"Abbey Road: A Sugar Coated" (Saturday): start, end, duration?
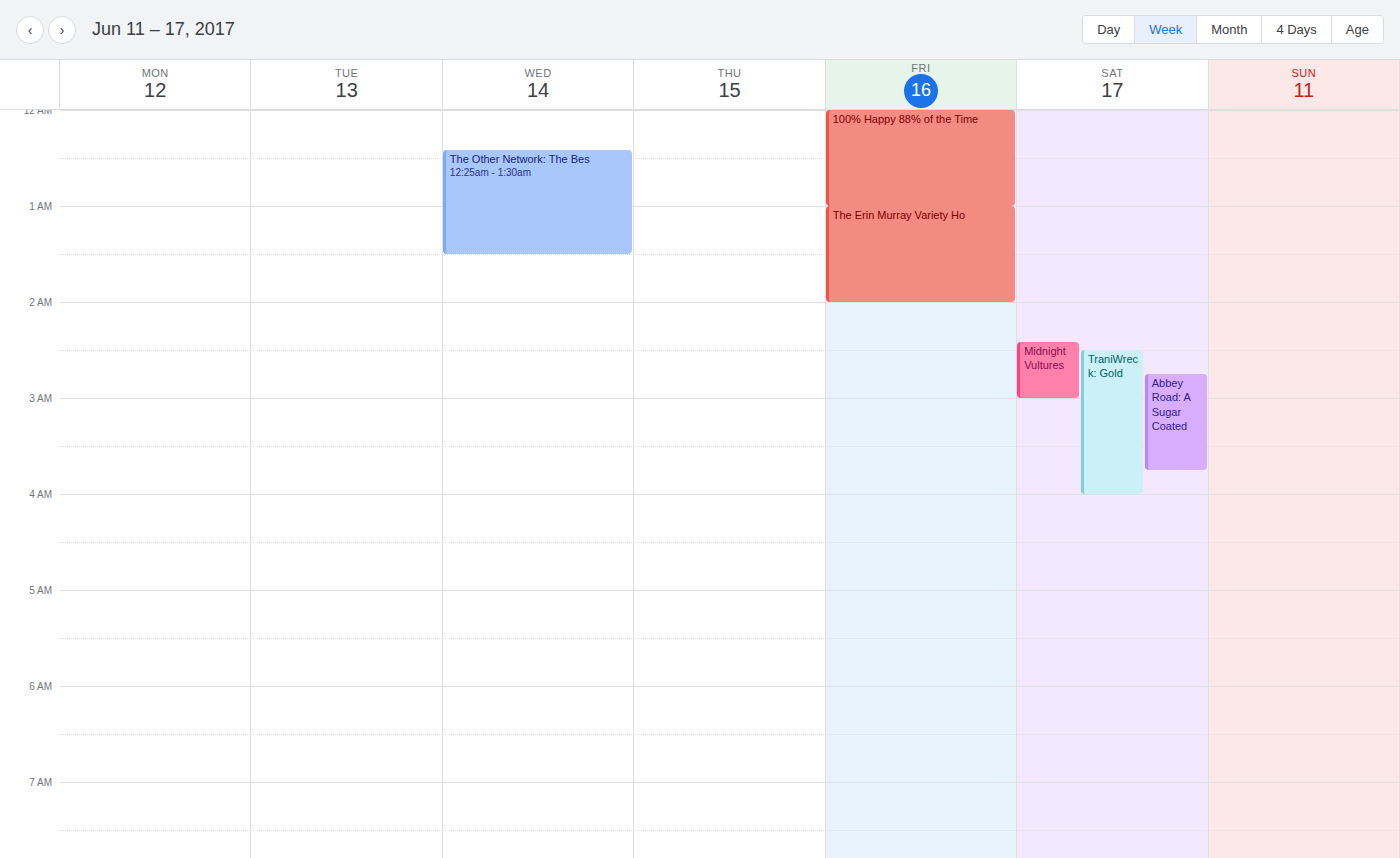
2:45 AM to 3:45 AM, 1 hour